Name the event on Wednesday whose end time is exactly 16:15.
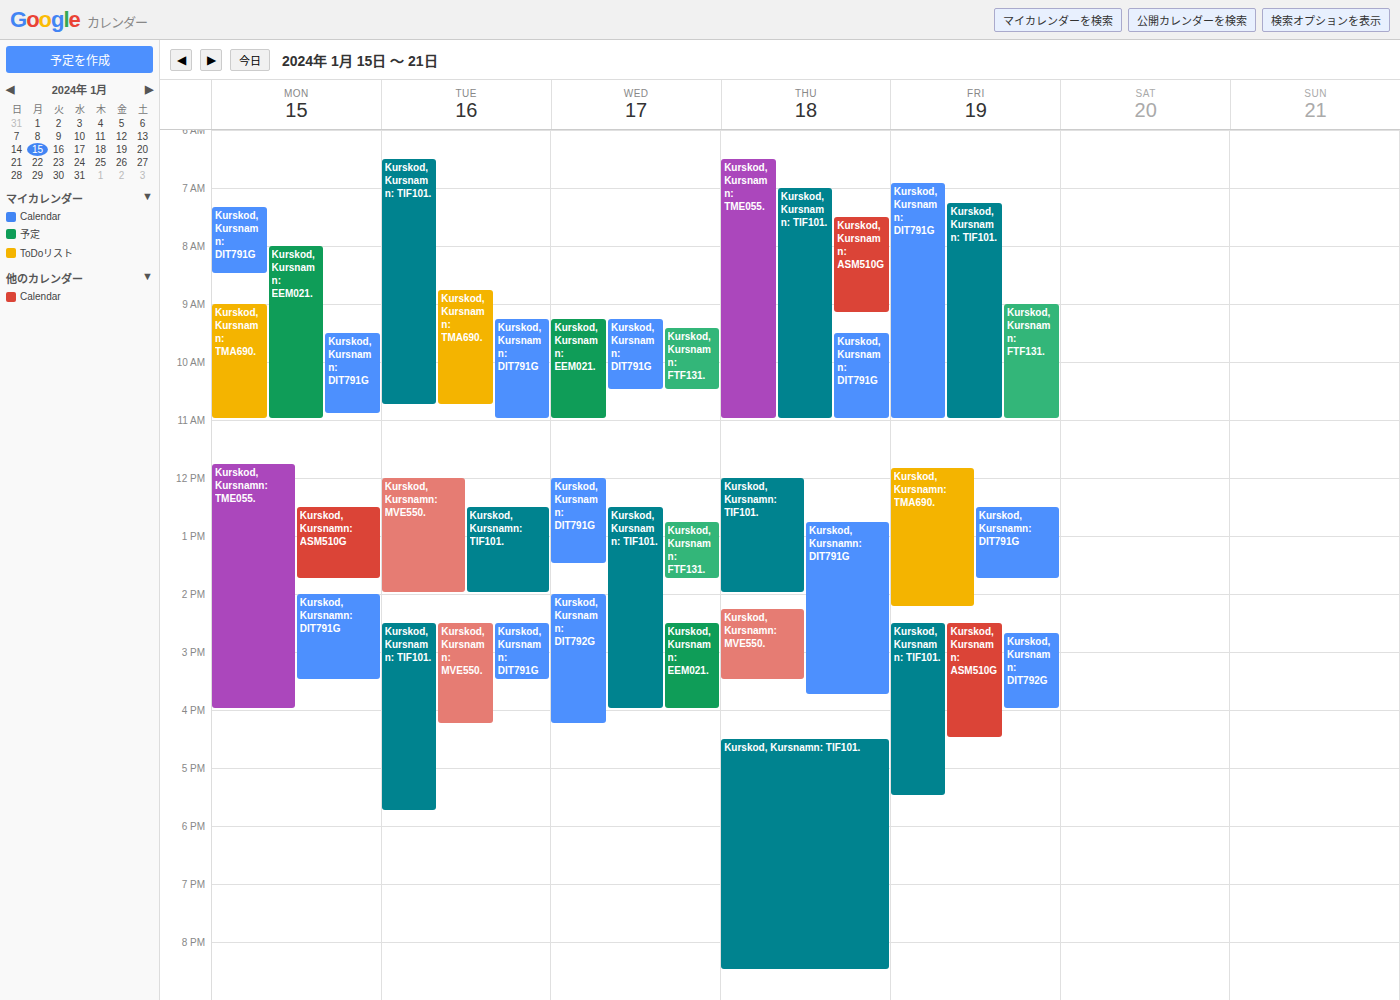
"Kurskod, Kursnamn: DIT792G"